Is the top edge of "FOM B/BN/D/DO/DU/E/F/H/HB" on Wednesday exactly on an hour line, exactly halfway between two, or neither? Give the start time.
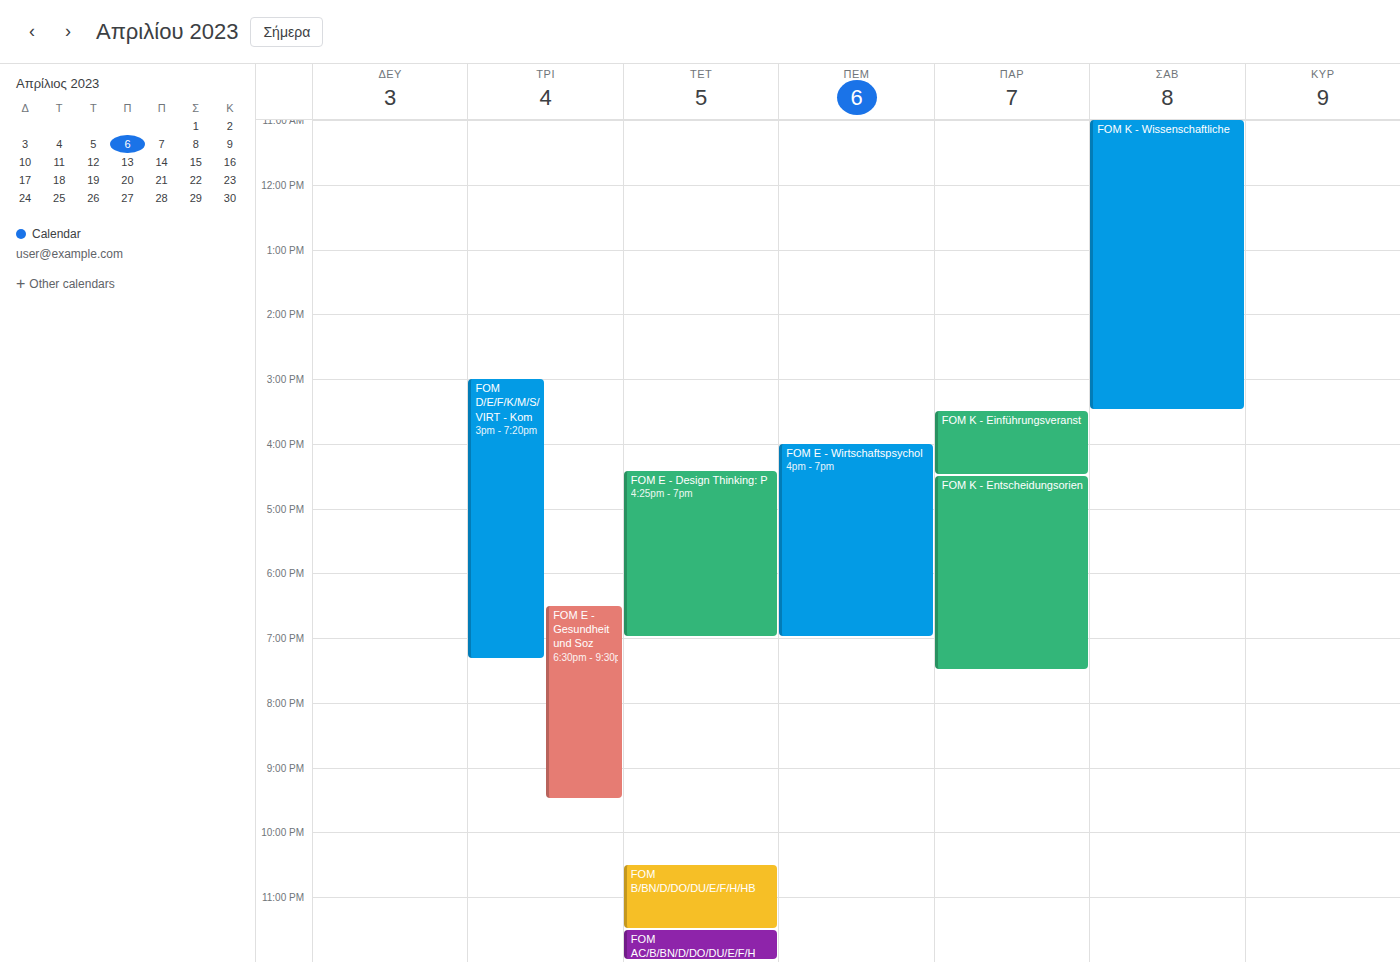
10:30 PM -- halfway between the 10 PM and 11 PM lines.